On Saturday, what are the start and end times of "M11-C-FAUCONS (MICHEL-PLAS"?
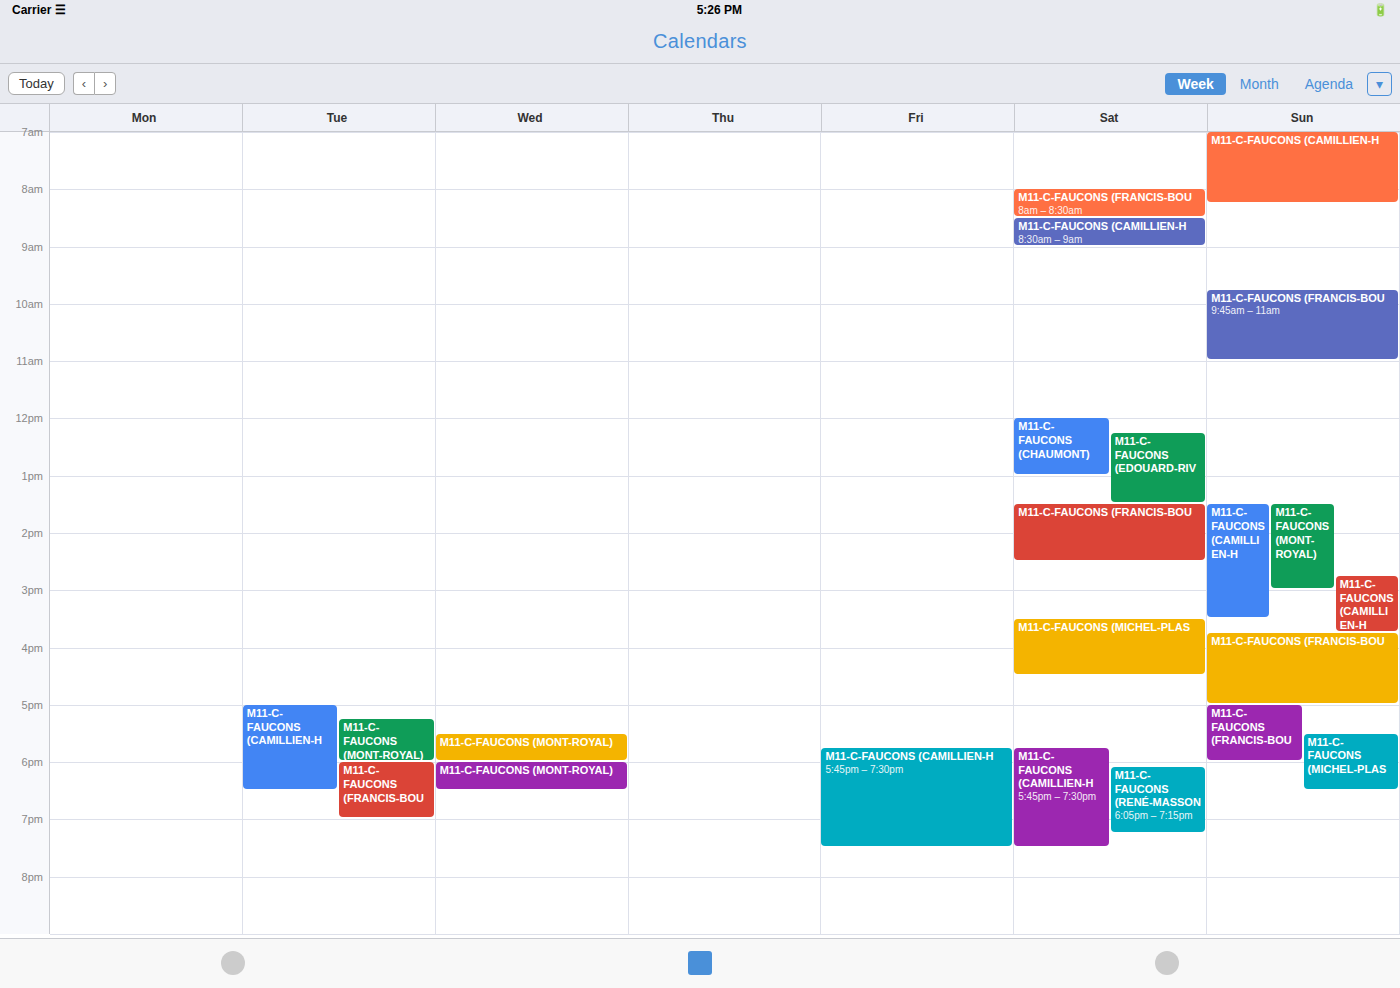
15:30 to 16:30